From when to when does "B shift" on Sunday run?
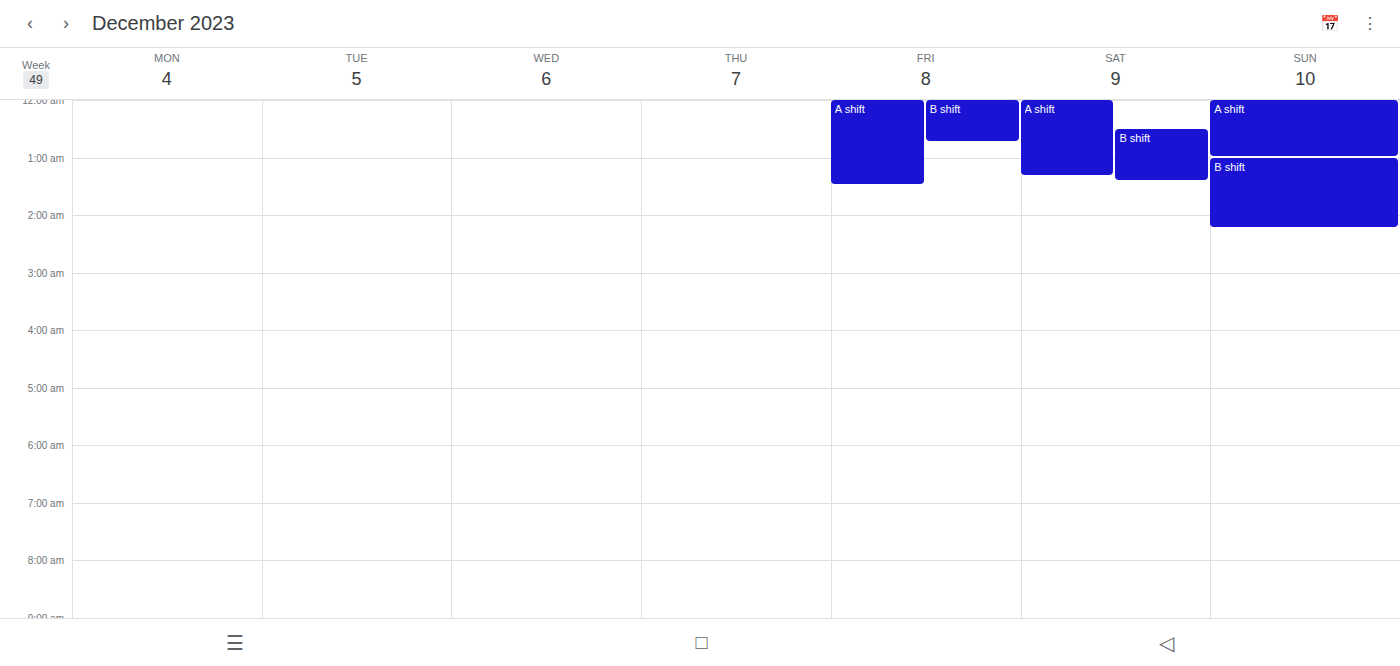
1:00 AM to 2:15 AM